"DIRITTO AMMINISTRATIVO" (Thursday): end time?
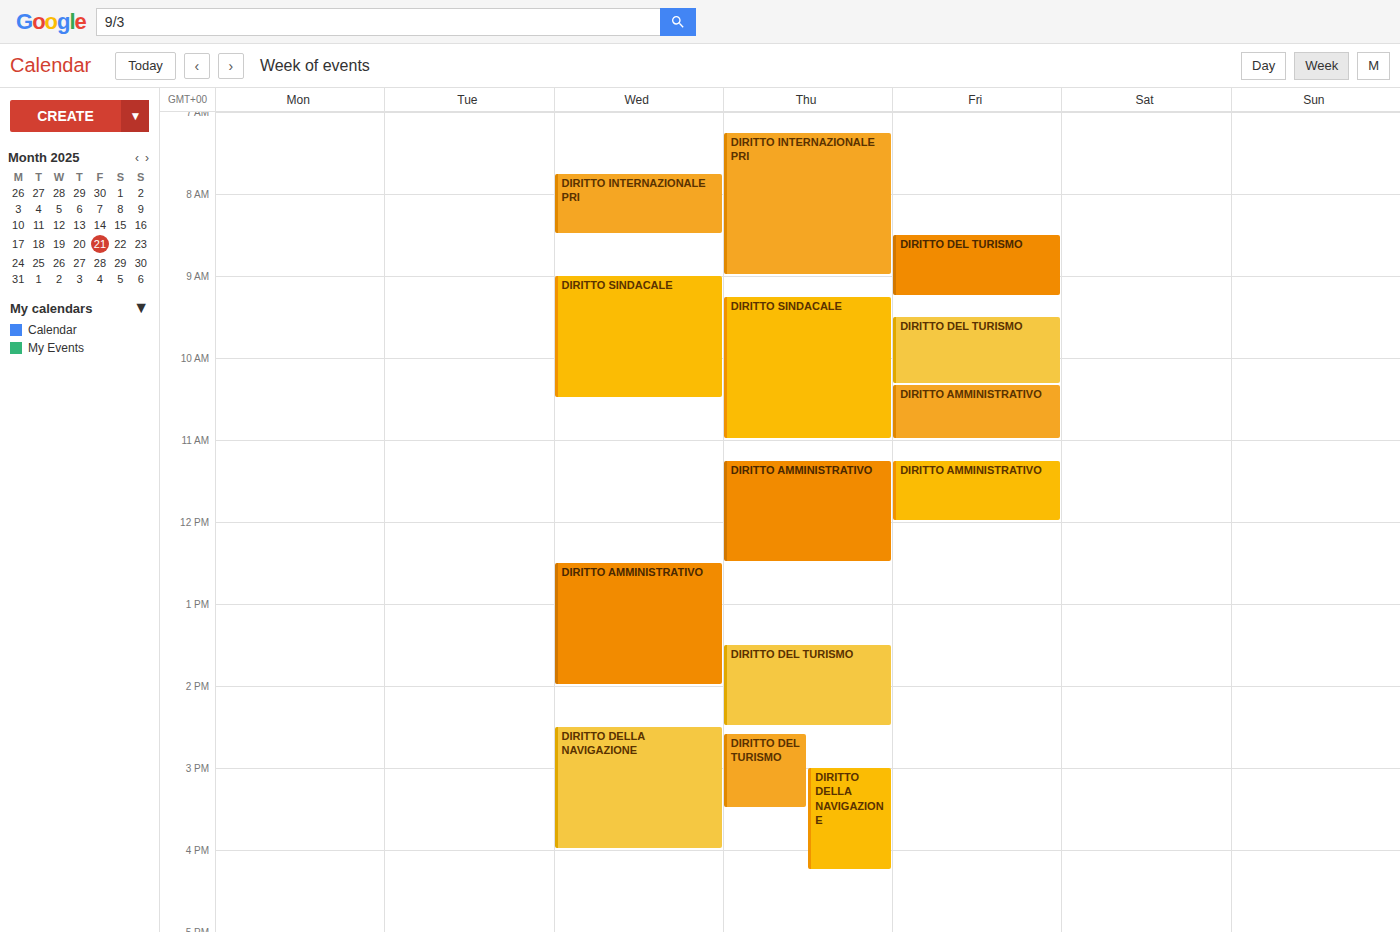
12:30